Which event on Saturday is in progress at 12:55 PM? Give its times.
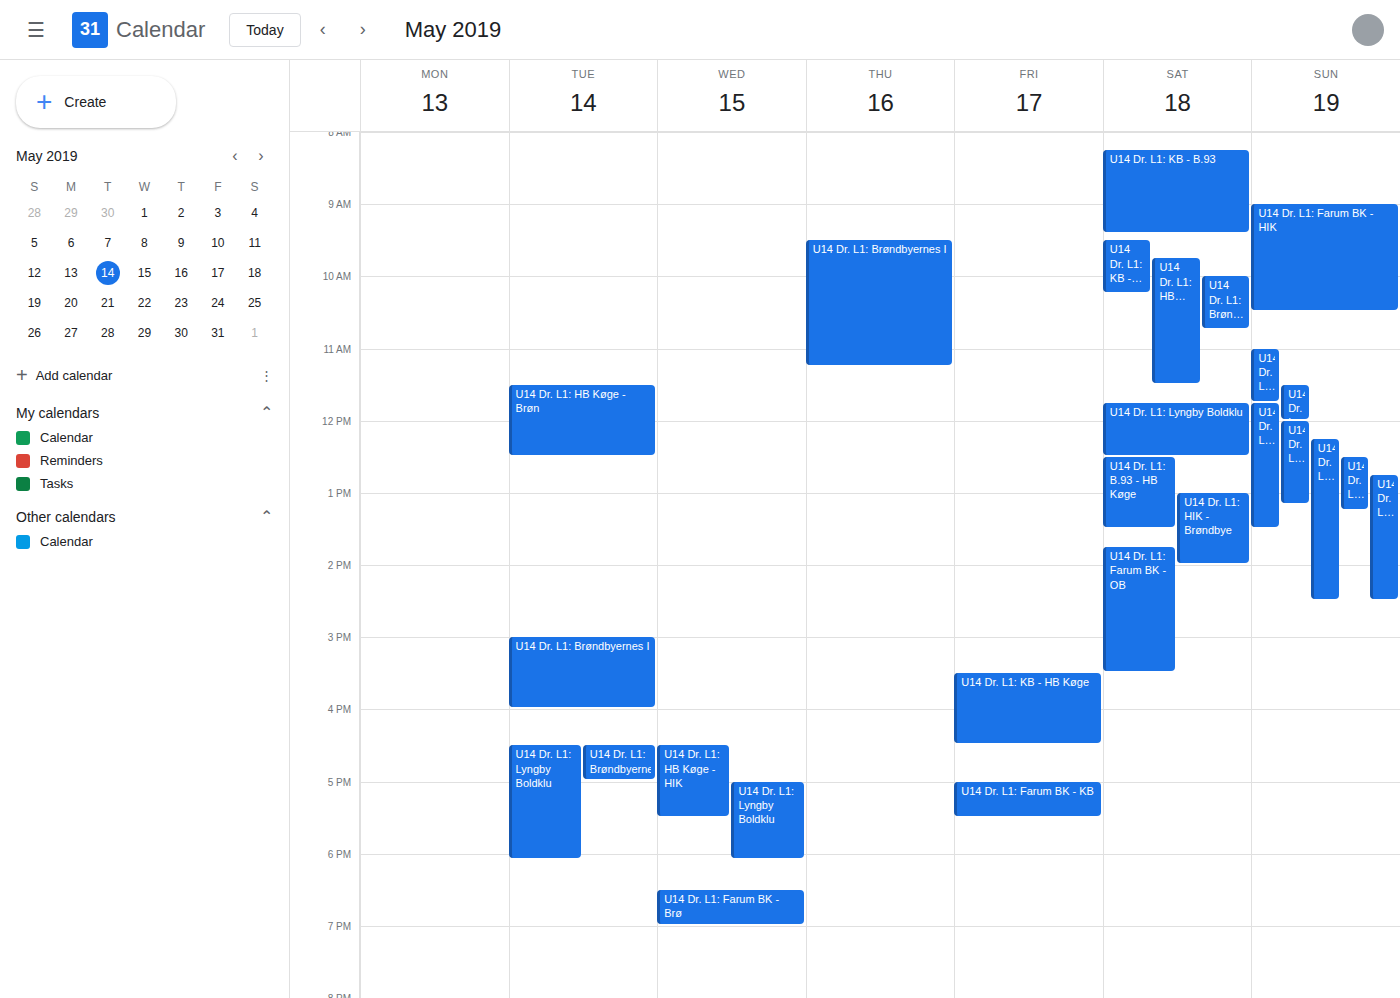
"U14 Dr. L1: B.93 - HB Køge", 12:30 PM to 1:30 PM